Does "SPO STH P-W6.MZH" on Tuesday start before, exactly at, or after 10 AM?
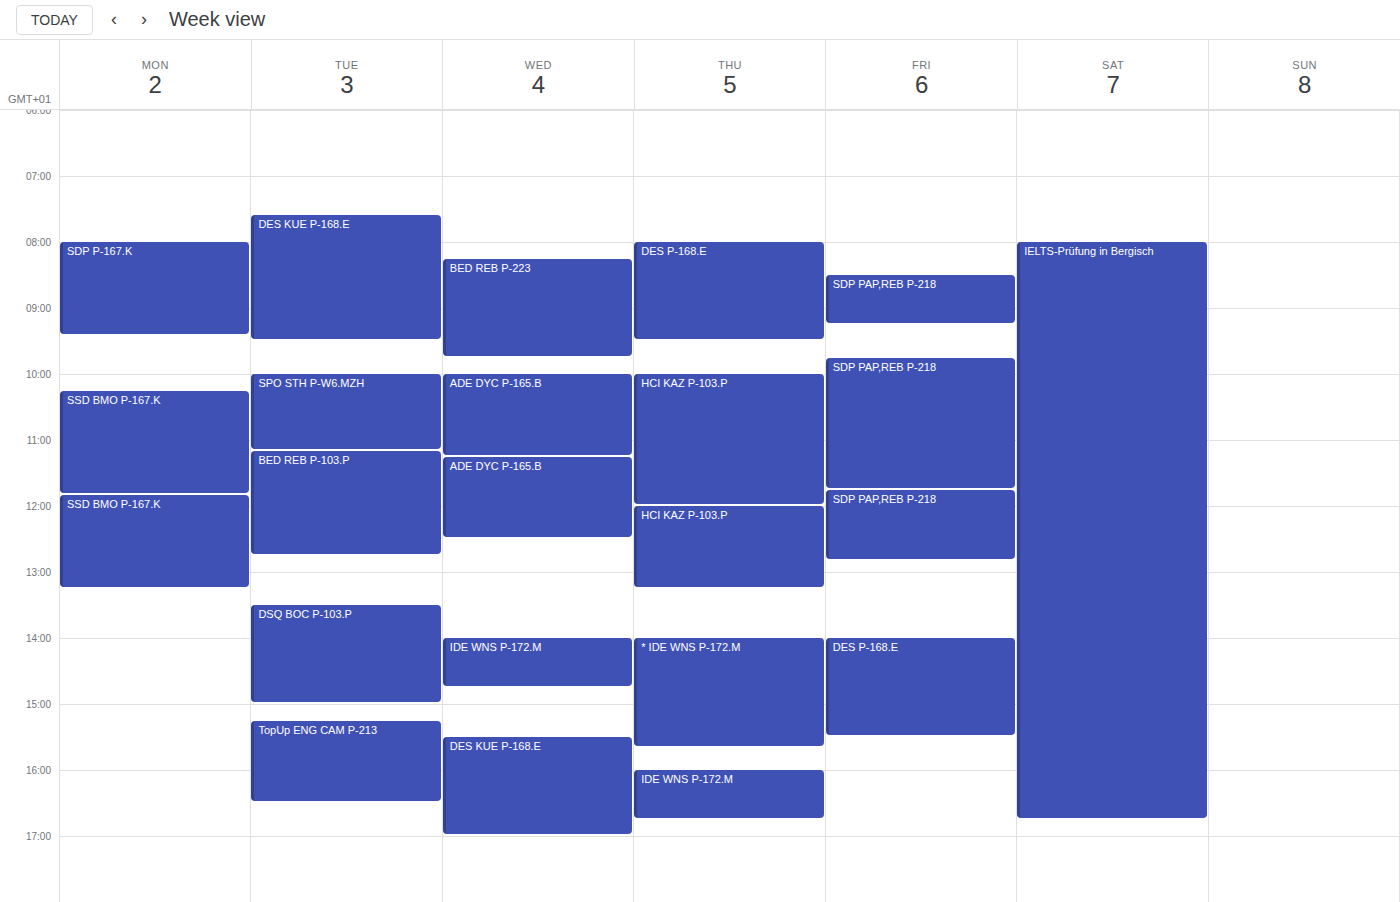
10:00 AM -- exactly at 10 AM, on the 10 AM line.